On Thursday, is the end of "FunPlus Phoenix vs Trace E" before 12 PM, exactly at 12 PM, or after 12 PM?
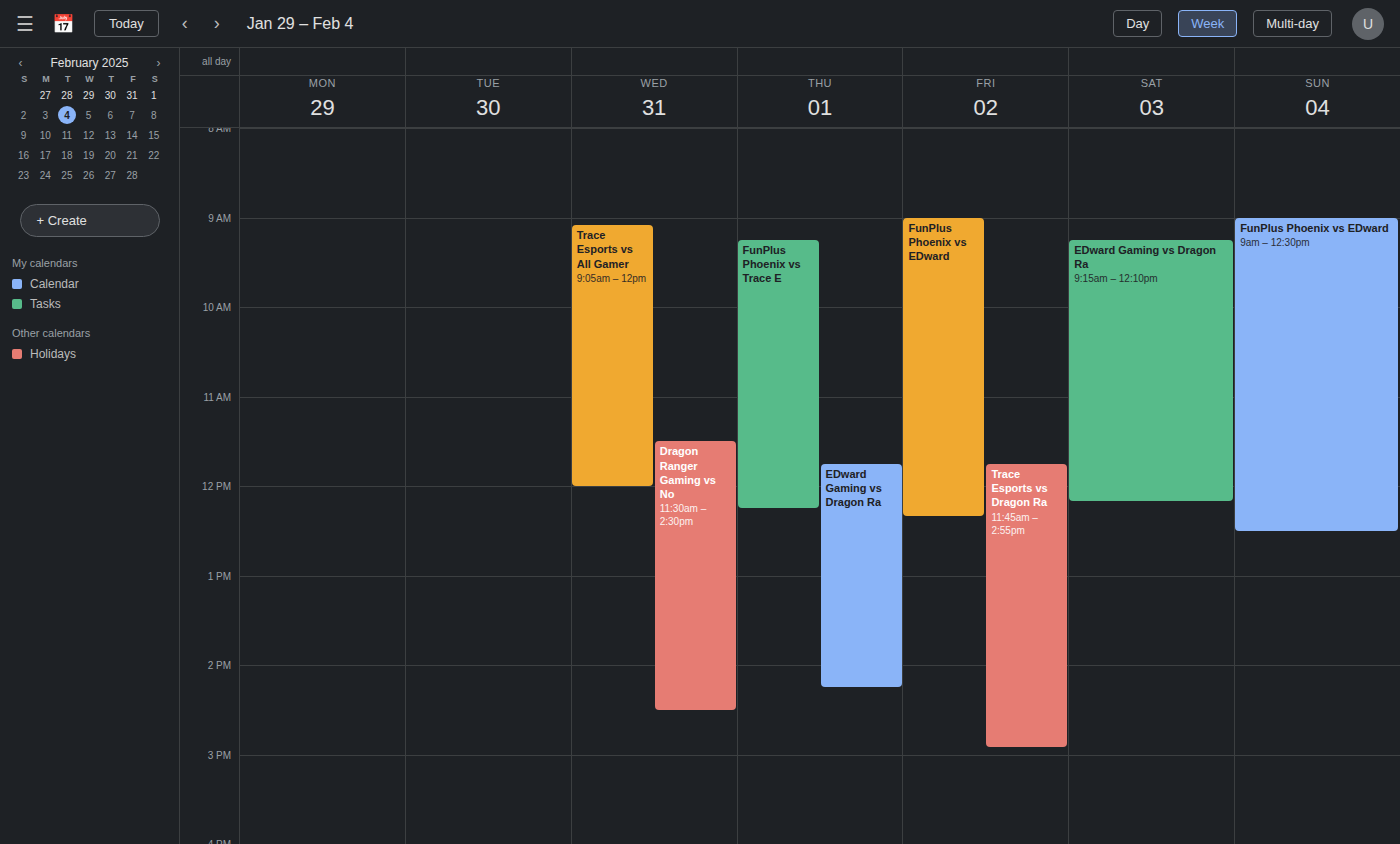
12:15 PM -- after 12 PM, 15 minutes below the 12 PM line.